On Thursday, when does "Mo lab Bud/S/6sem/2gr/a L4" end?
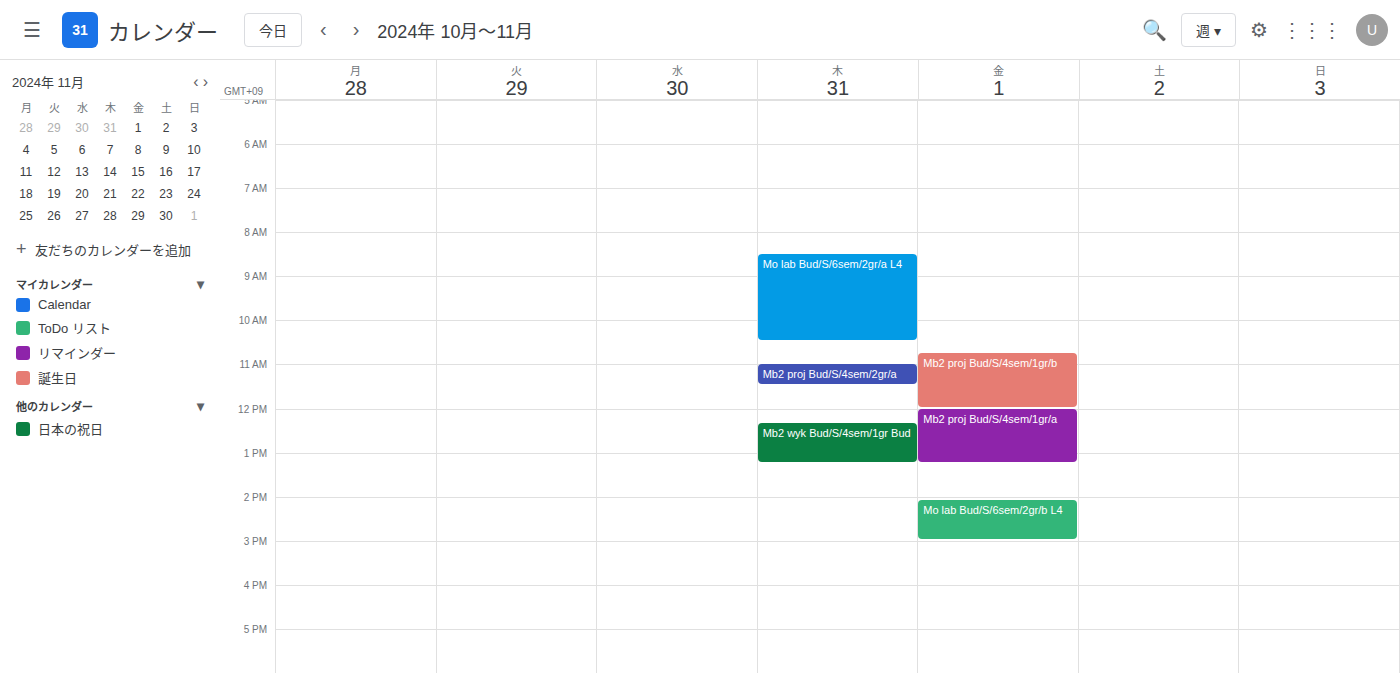
10:30 AM